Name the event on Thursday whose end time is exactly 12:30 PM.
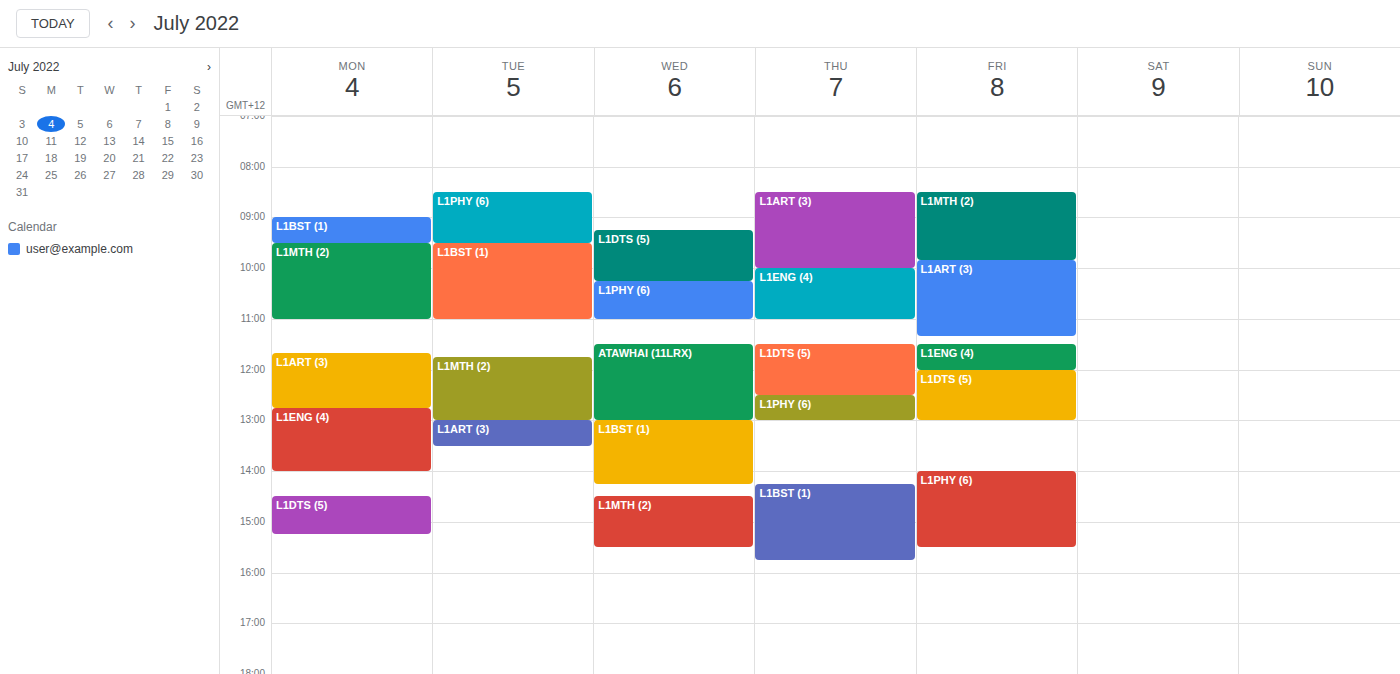
"L1DTS (5)"